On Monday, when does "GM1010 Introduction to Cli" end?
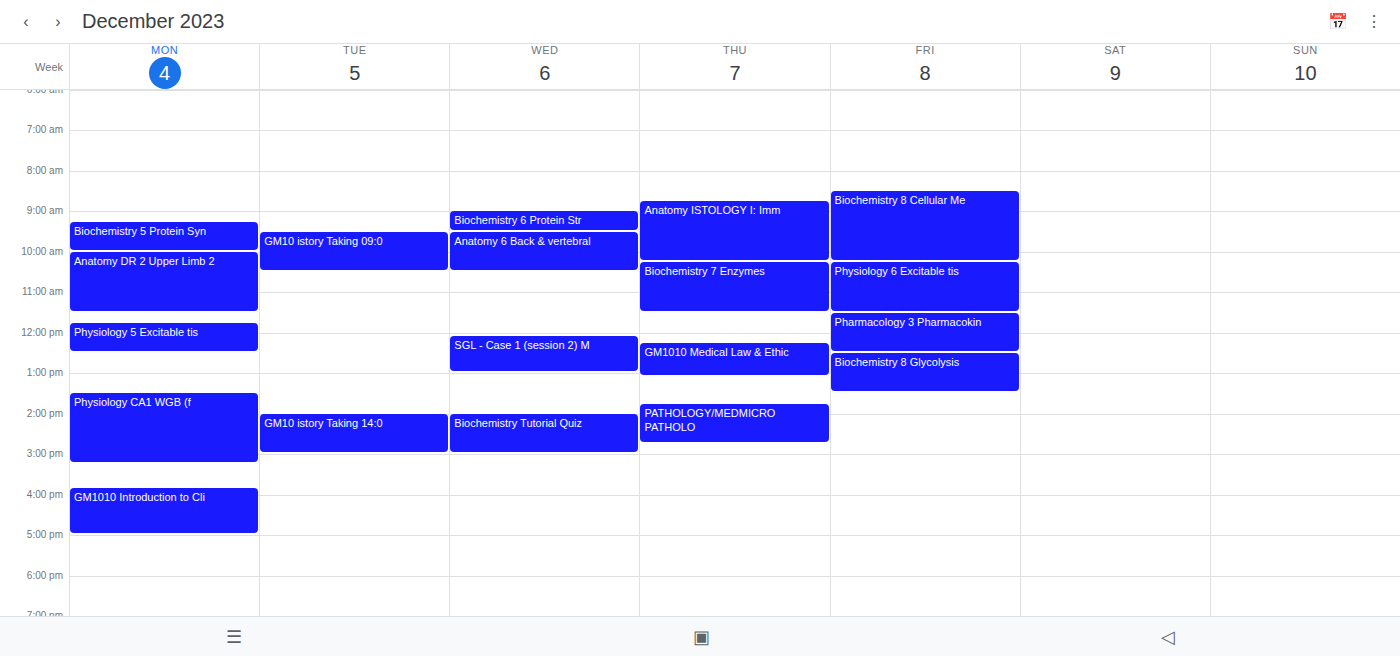
5:00 PM